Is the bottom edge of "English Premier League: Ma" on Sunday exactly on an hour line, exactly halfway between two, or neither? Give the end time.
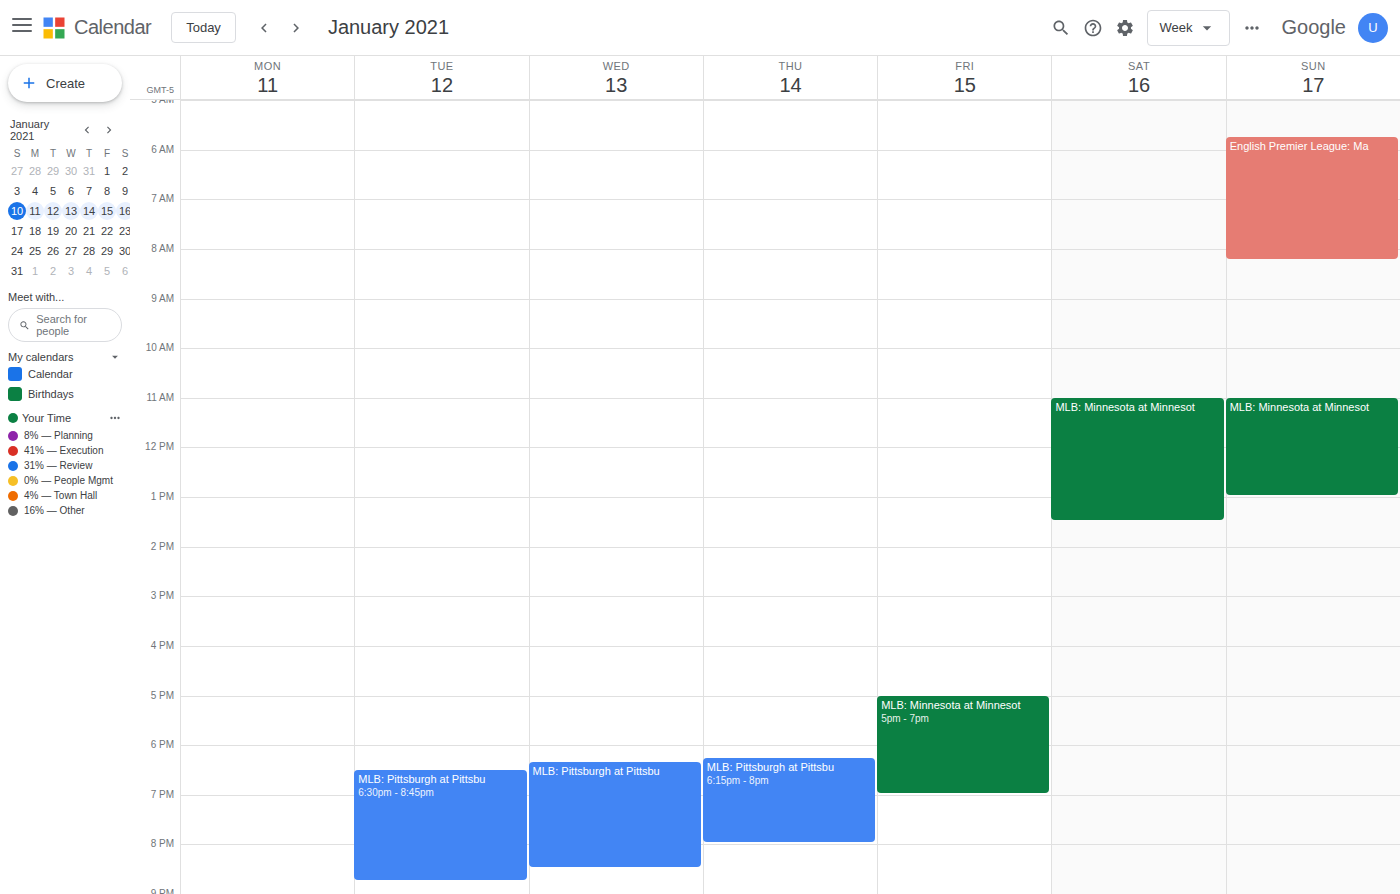
8:15 AM -- neither: a quarter of the way from the 8 AM line to the 9 AM line.